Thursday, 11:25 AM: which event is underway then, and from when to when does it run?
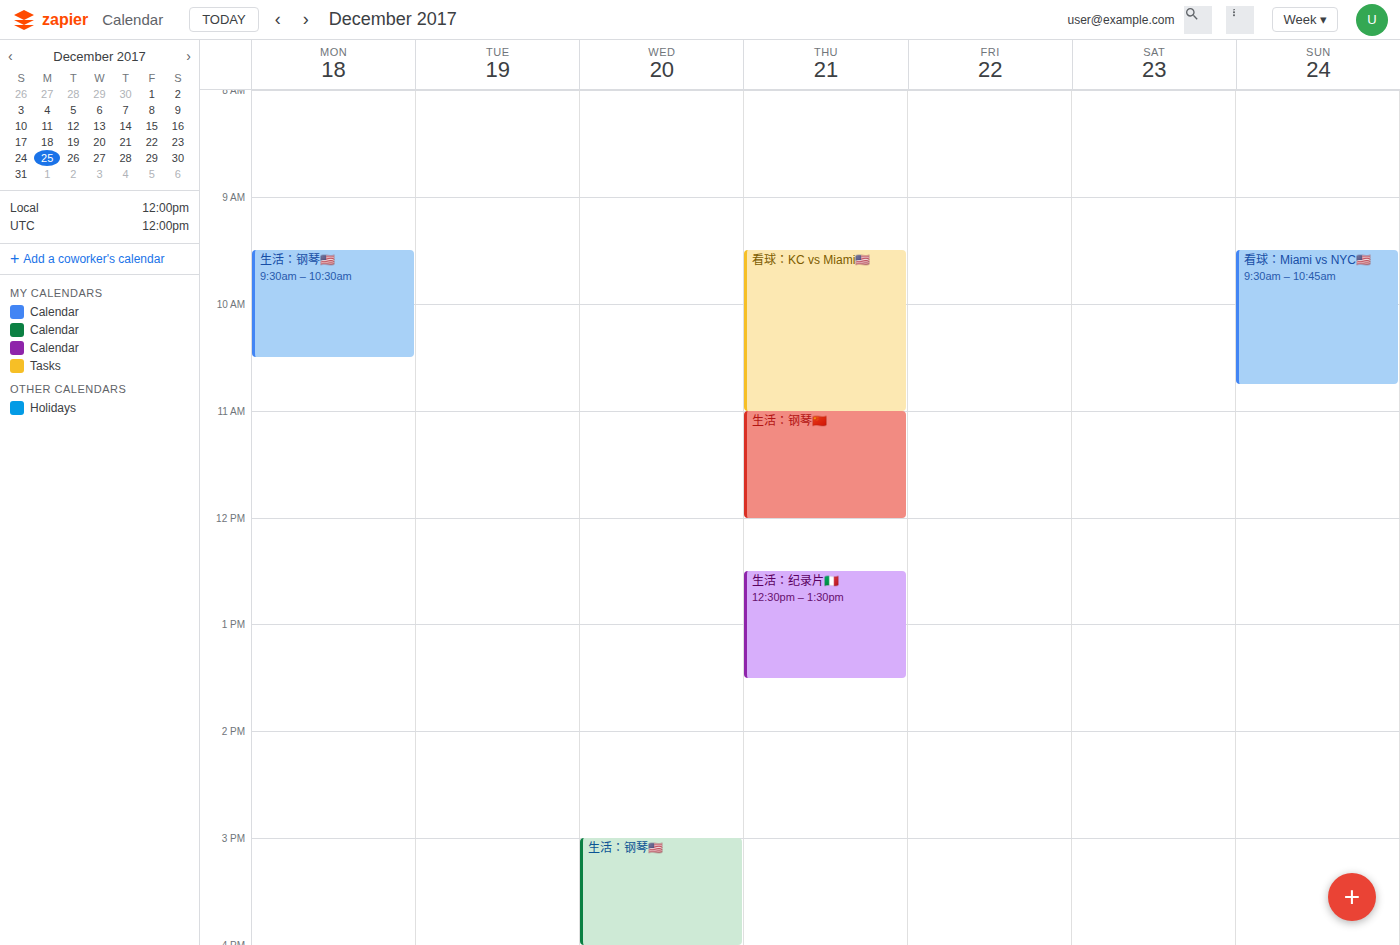
"生活：钢琴🇨🇳", 11:00 AM to 12:00 PM